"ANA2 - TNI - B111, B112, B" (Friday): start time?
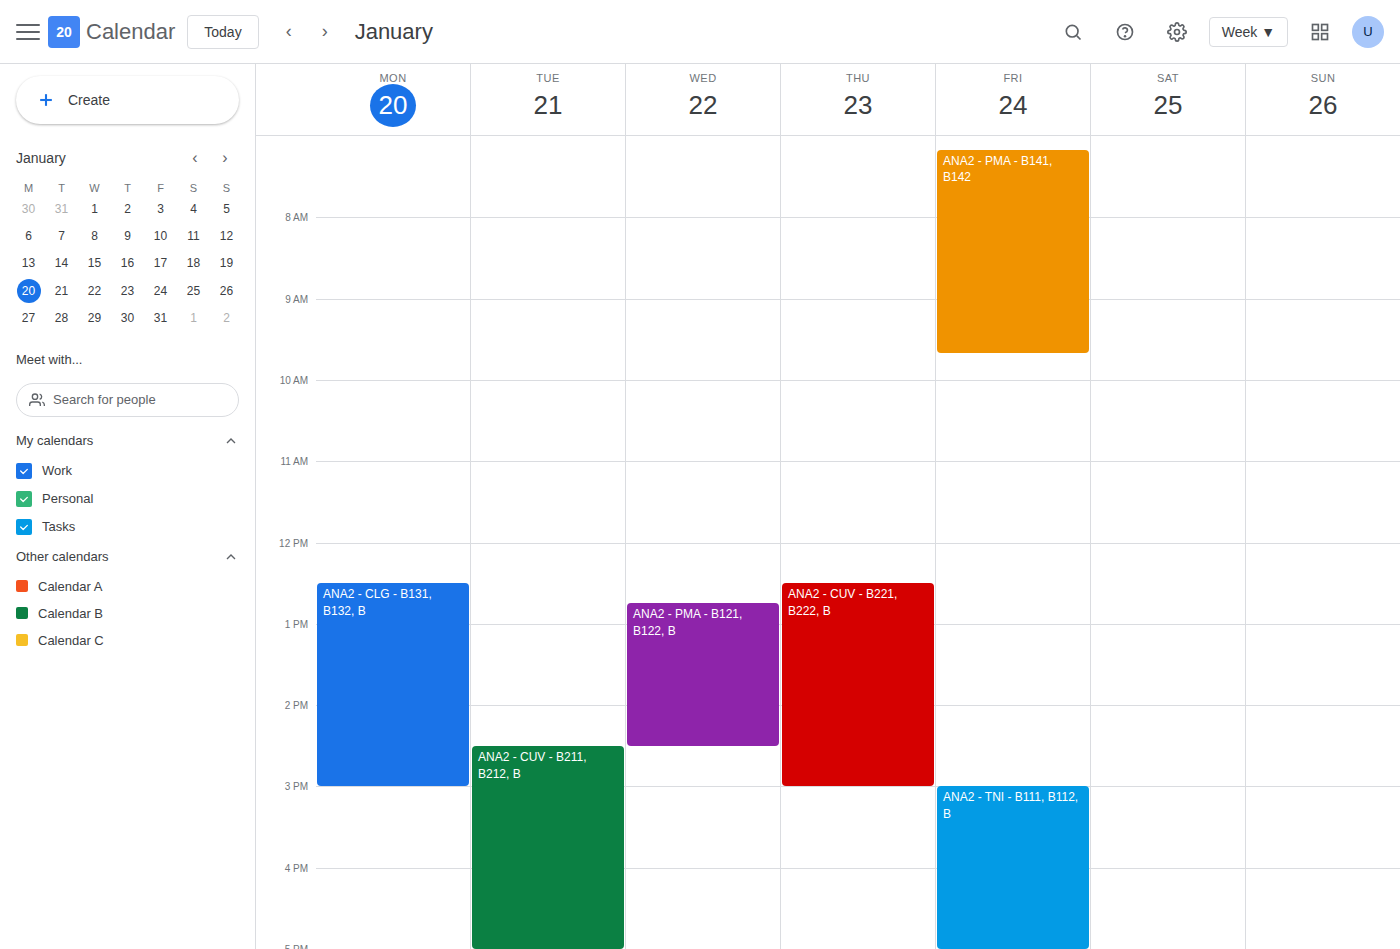
3:00 PM